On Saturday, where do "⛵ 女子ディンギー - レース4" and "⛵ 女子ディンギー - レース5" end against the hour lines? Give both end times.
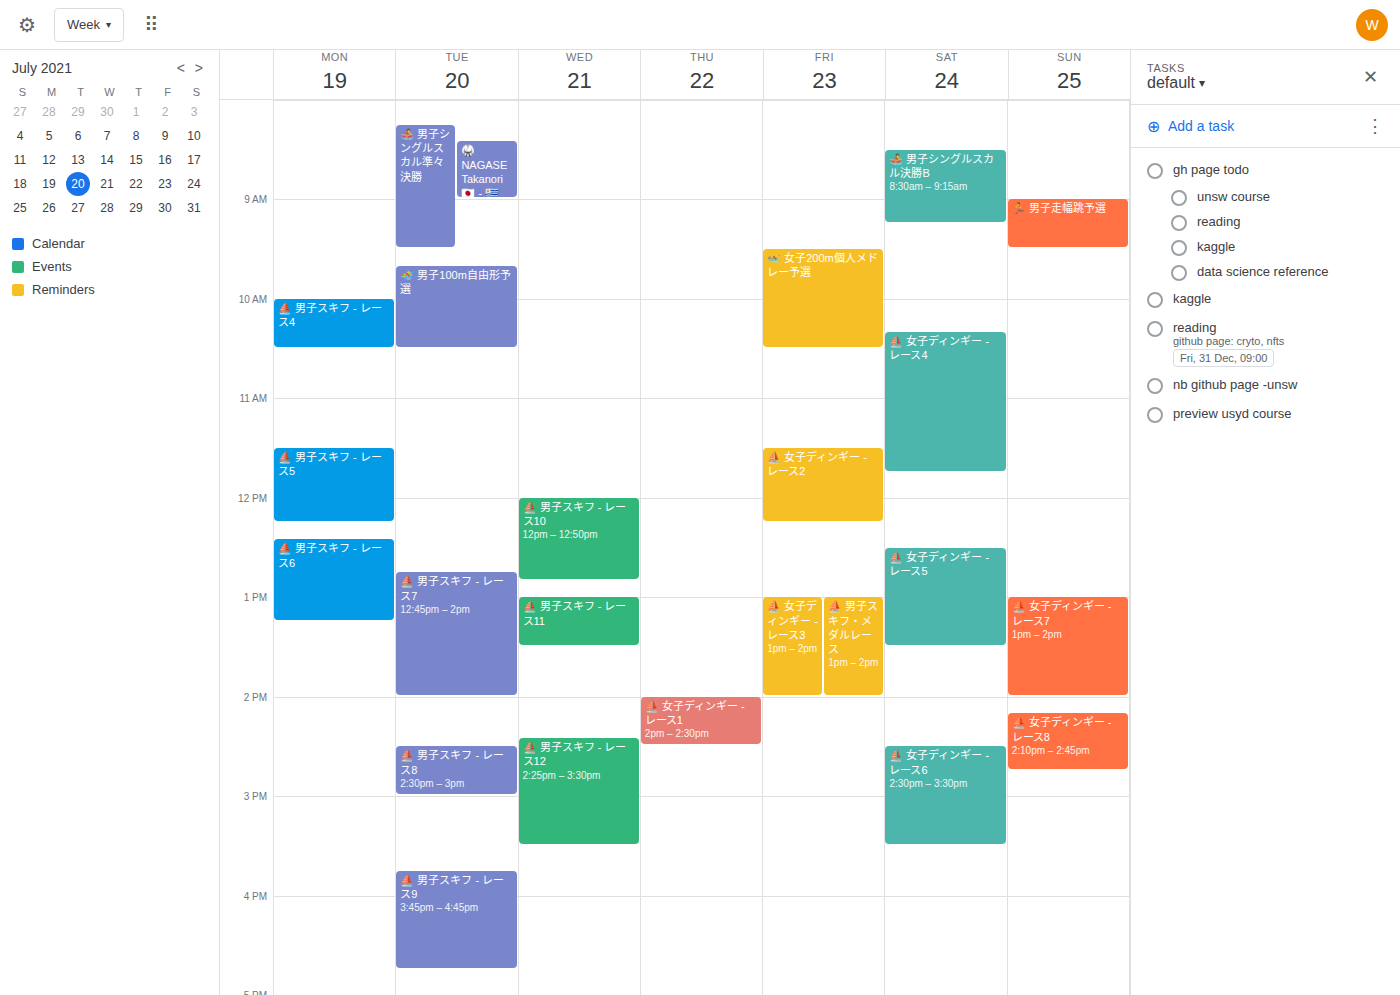
"⛵ 女子ディンギー - レース4": 11:45 AM, neither: three quarters of the way from the 11 AM line to the 12 PM line. "⛵ 女子ディンギー - レース5": 1:30 PM, halfway between the 1 PM and 2 PM lines.